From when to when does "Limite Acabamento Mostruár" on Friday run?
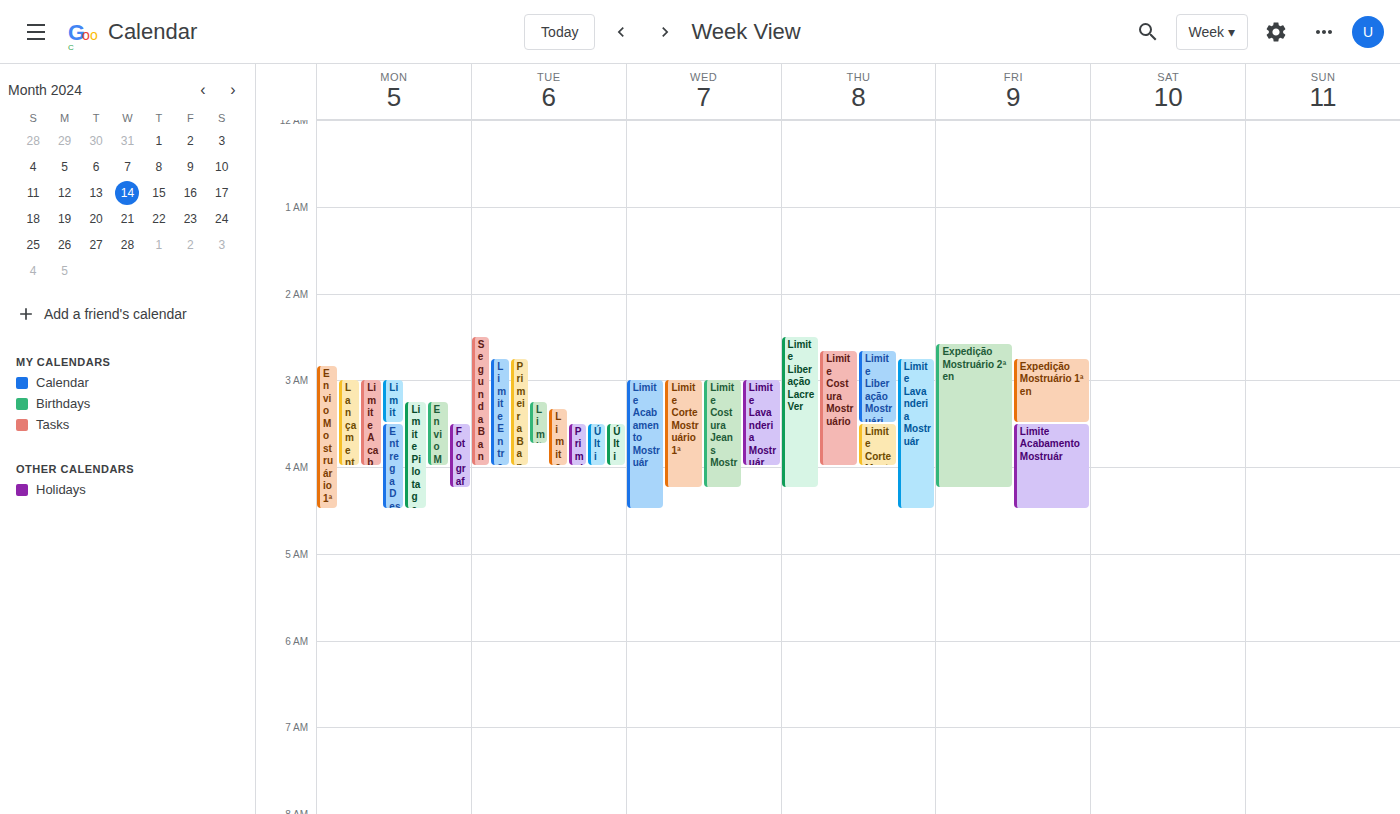
3:30 AM to 4:30 AM